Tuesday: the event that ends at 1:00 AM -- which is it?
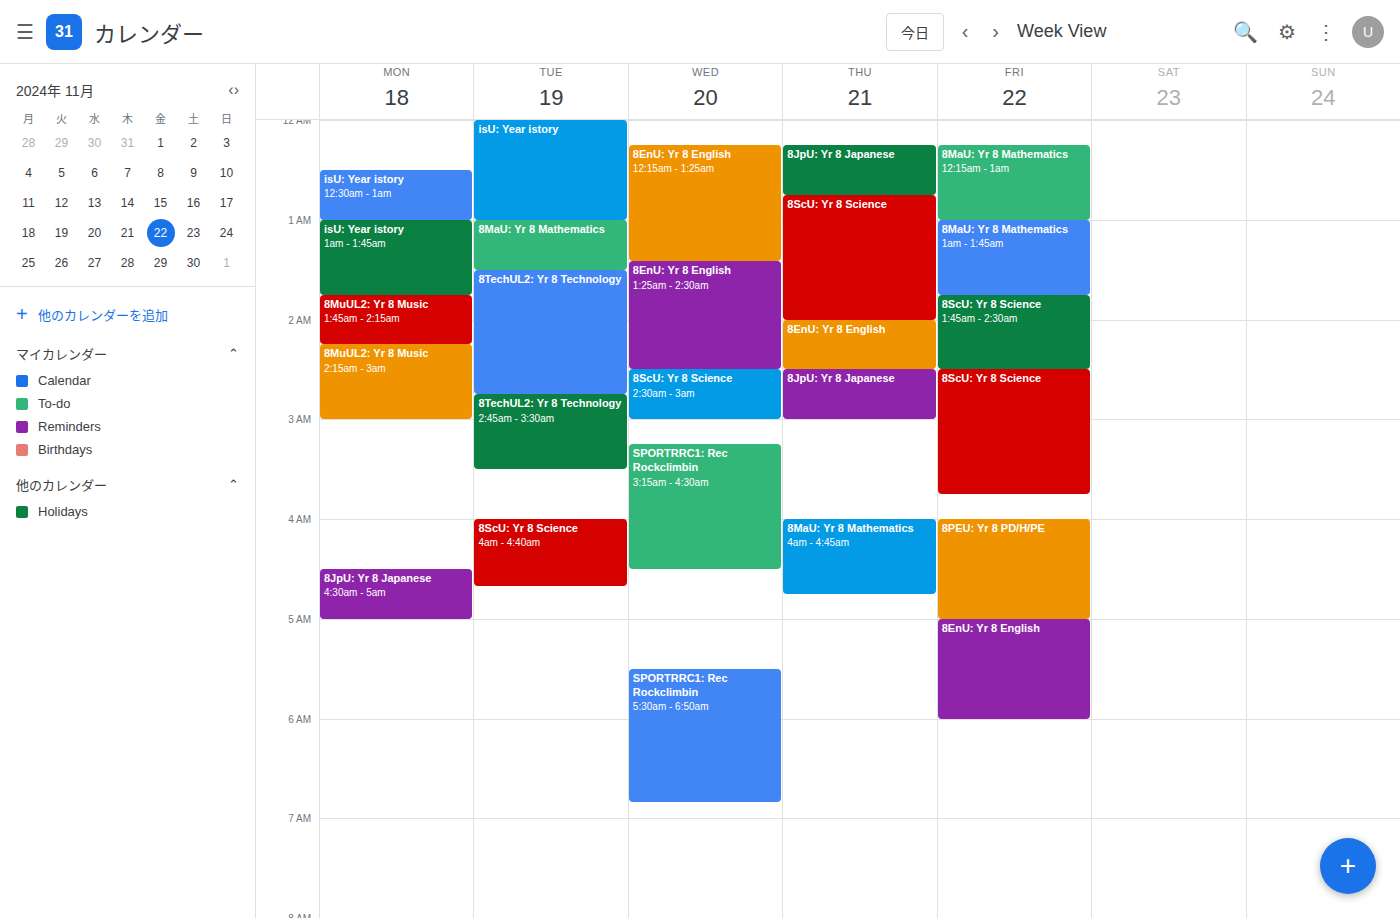
"isU: Year istory"